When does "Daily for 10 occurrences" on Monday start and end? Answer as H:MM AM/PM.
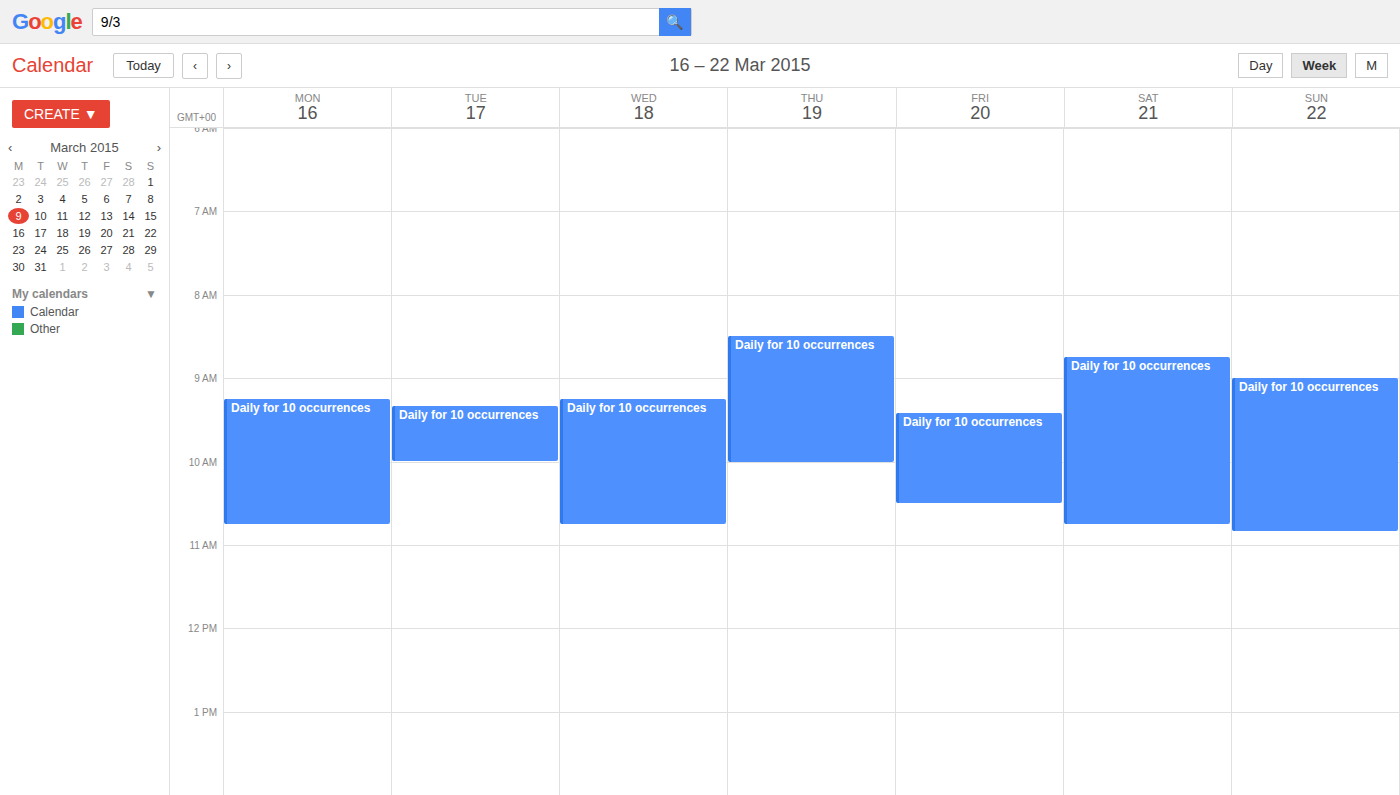
9:15 AM to 10:45 AM